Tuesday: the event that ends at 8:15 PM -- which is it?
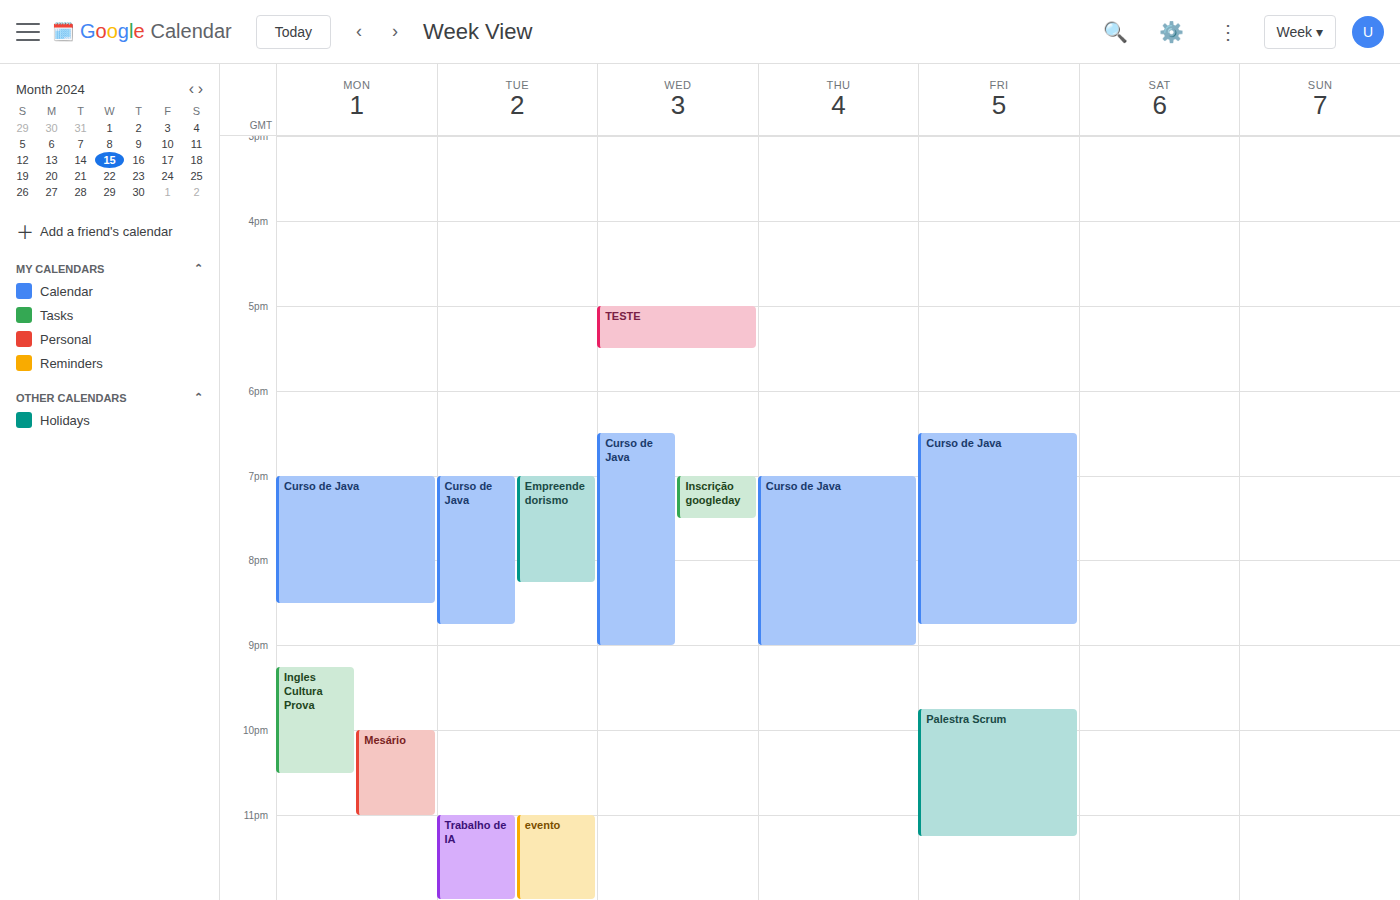
"Empreendedorismo"